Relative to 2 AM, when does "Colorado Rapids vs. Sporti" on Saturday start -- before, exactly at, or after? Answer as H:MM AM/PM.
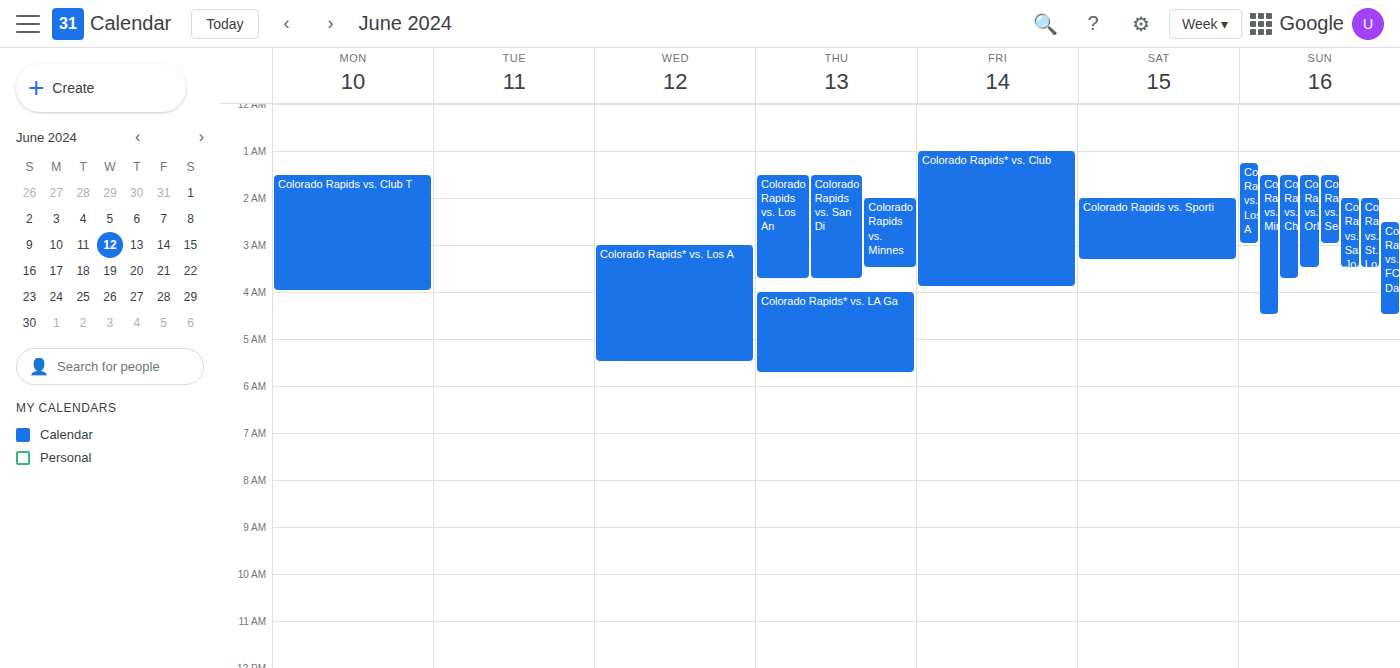
2:00 AM -- exactly at 2 AM, on the 2 AM line.